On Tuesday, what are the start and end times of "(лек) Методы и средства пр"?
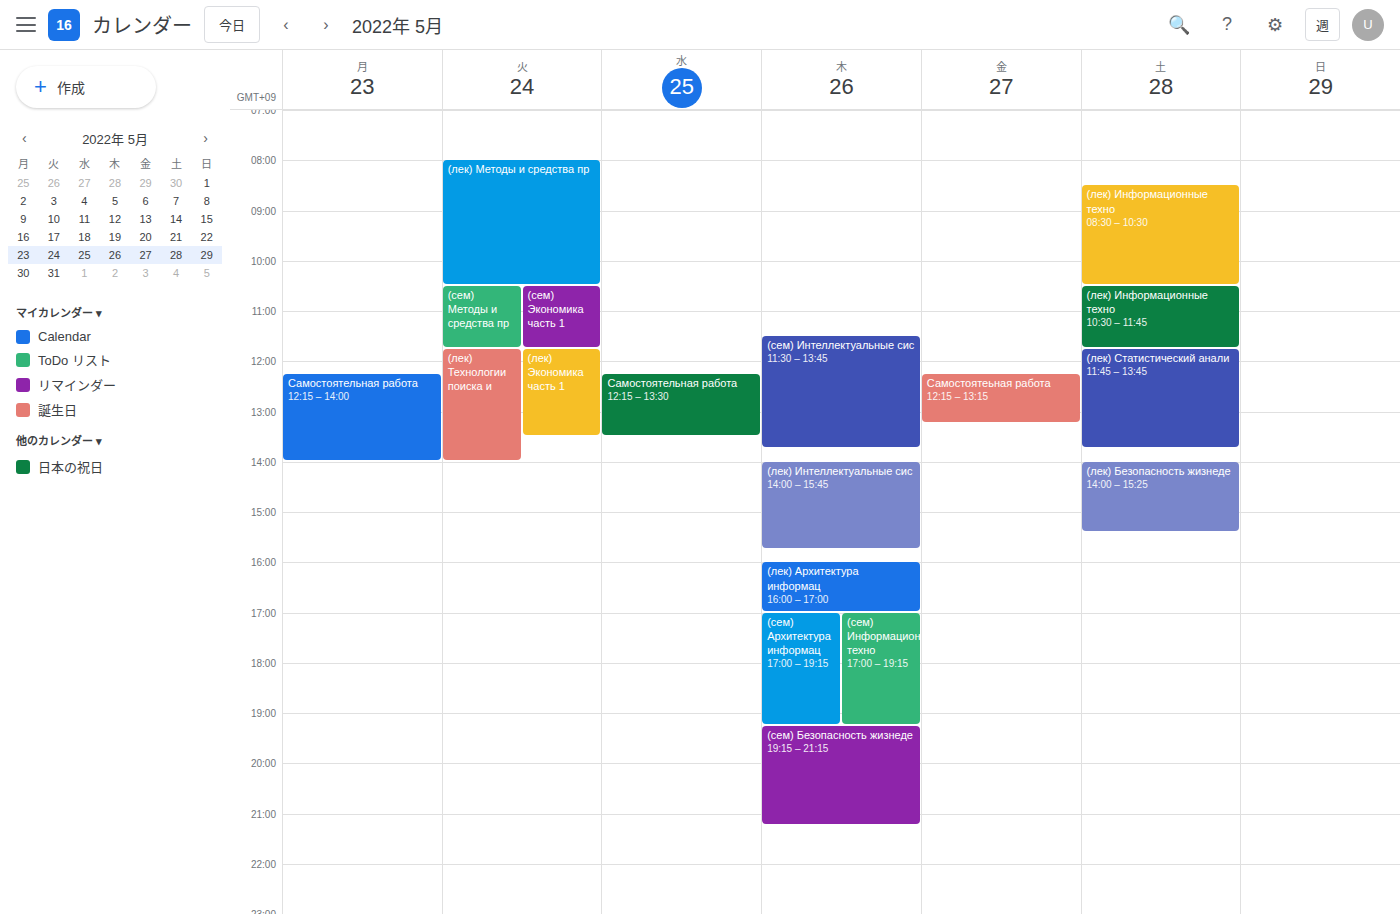
08:00 to 10:30